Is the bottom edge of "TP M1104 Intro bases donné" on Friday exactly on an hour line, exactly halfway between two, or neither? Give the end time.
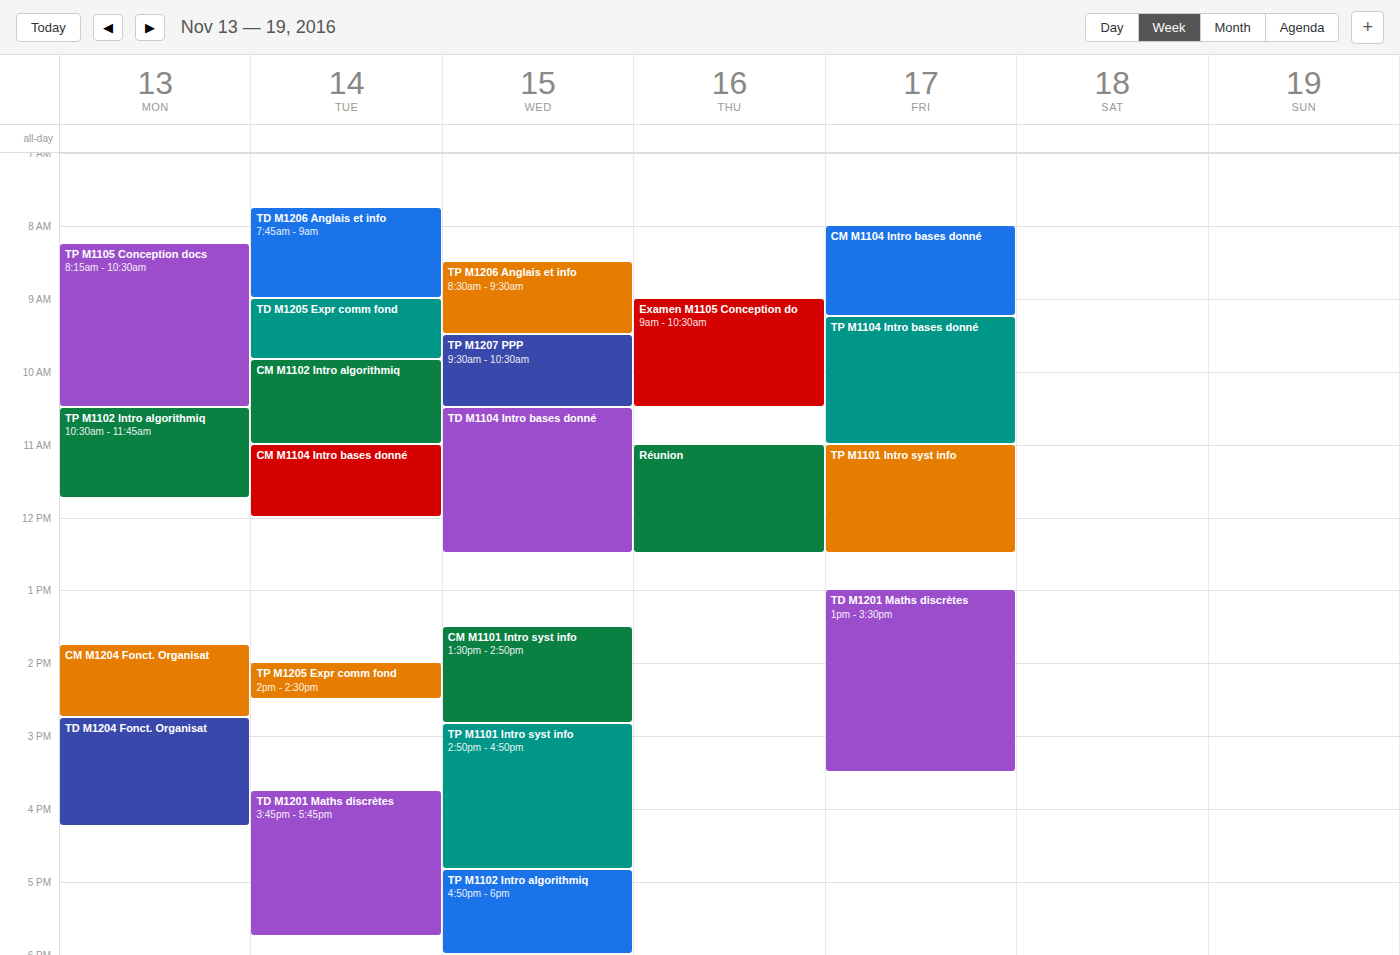
11:00 AM -- exactly on the 11 AM line.